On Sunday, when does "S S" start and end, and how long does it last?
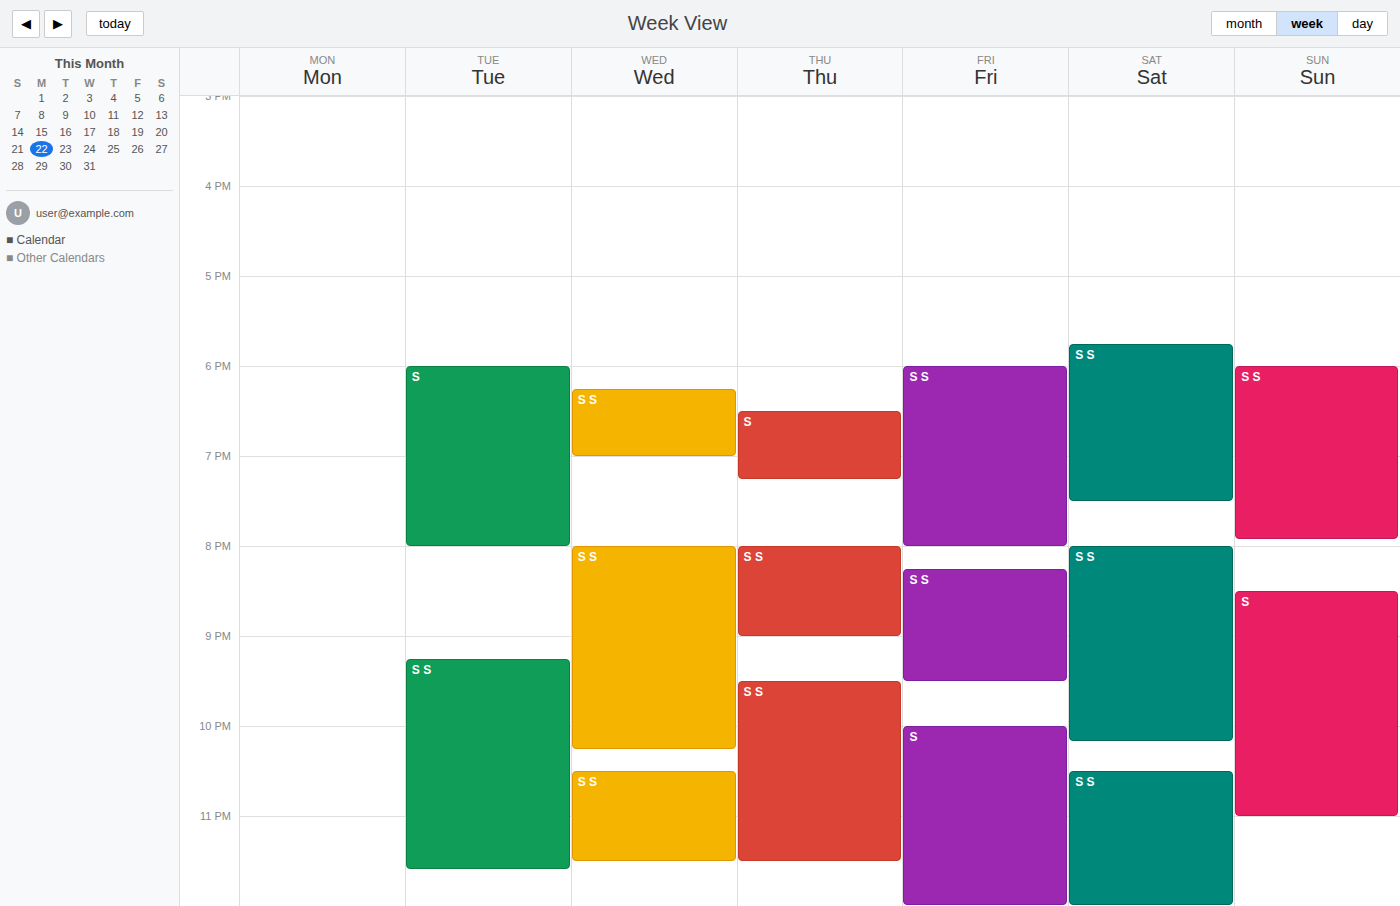
6:00 PM to 7:55 PM, 1 hour 55 minutes